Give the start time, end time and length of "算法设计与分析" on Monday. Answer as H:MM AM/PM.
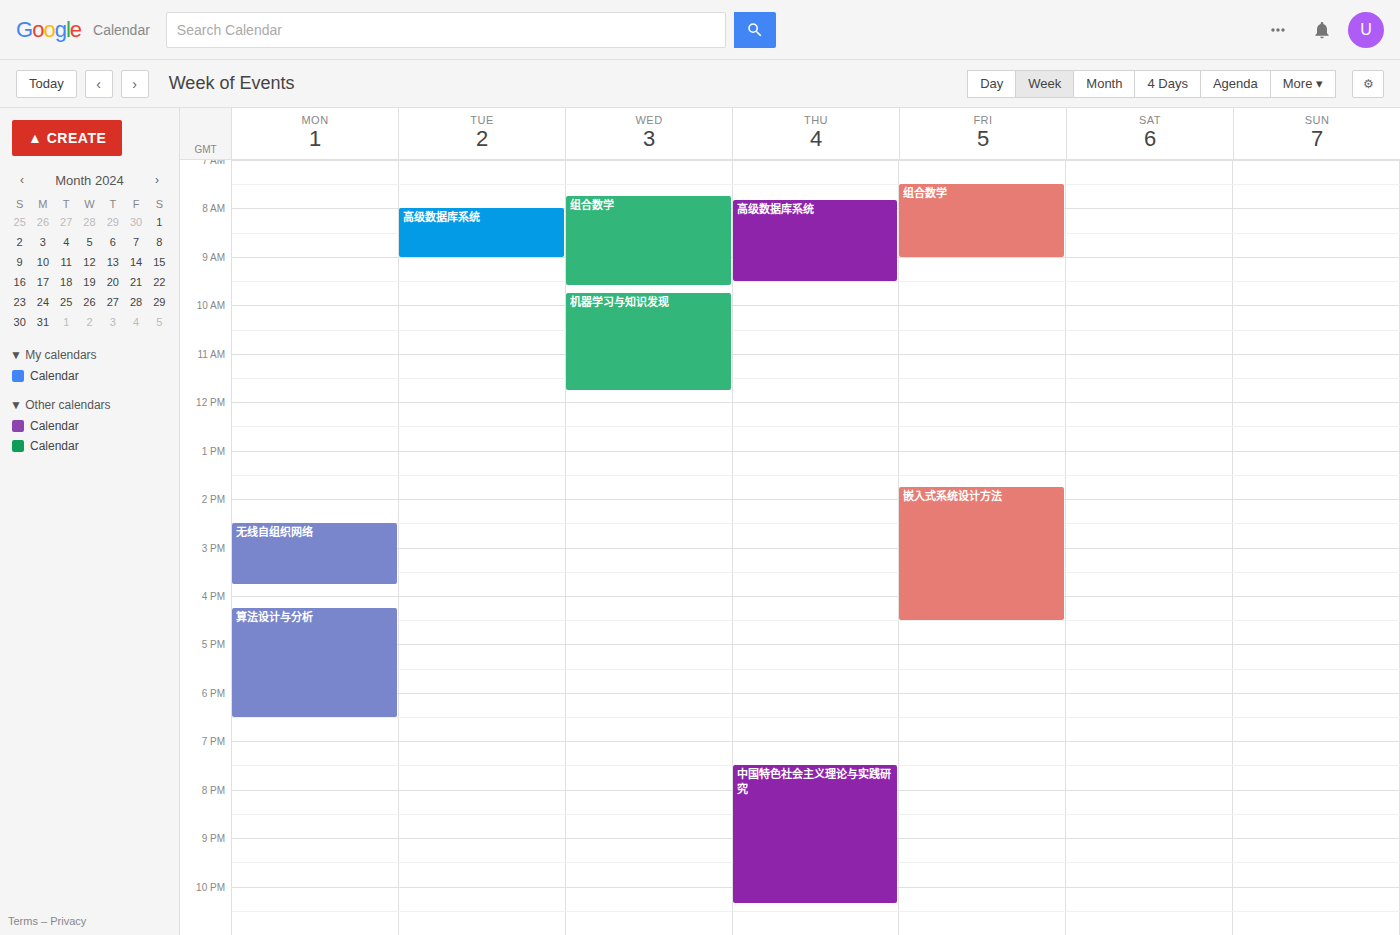
4:15 PM to 6:30 PM, 2 hours 15 minutes